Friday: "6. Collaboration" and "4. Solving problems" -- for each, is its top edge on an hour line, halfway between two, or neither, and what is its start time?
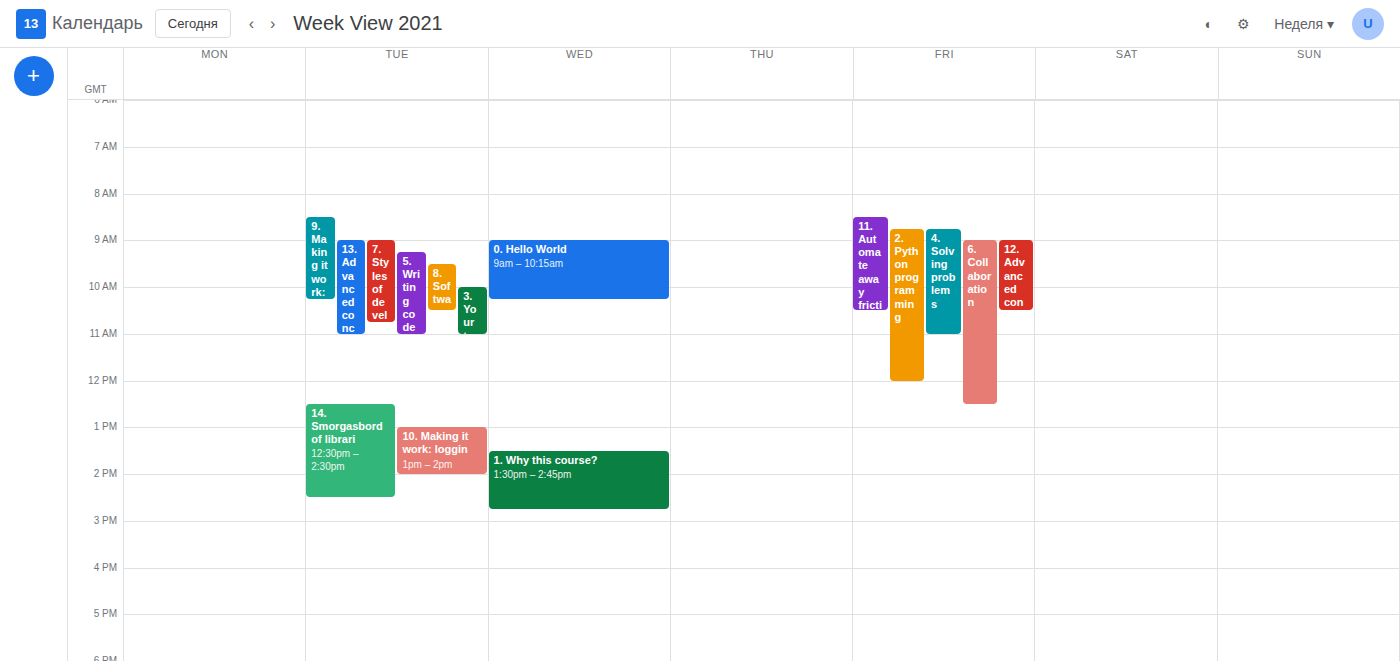
"6. Collaboration": 9:00 AM, exactly on the 9 AM line. "4. Solving problems": 8:45 AM, neither: three quarters of the way from the 8 AM line to the 9 AM line.